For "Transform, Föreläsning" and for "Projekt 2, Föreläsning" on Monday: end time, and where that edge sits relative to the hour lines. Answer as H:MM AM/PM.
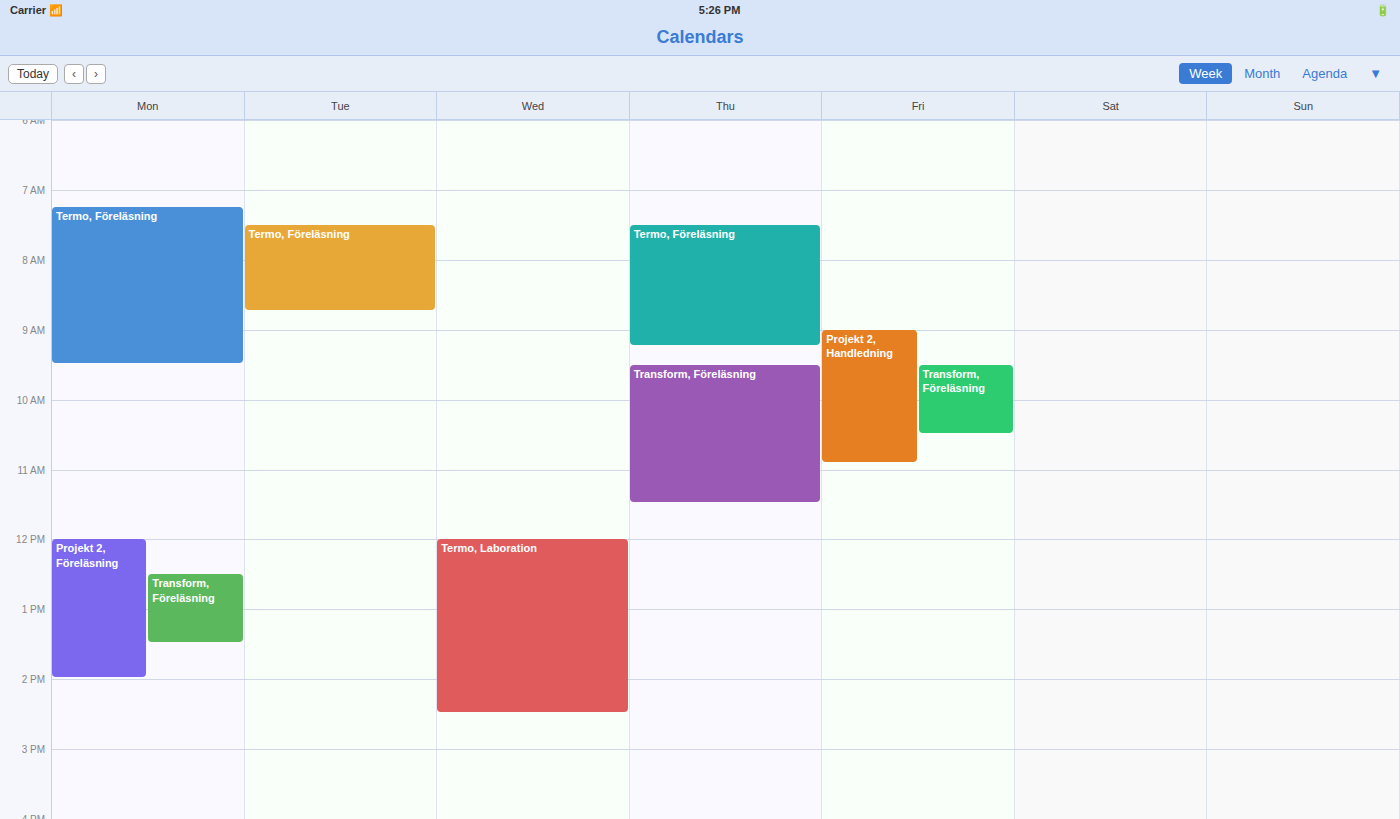
"Transform, Föreläsning": 1:30 PM, halfway between the 1 PM and 2 PM lines. "Projekt 2, Föreläsning": 2:00 PM, exactly on the 2 PM line.